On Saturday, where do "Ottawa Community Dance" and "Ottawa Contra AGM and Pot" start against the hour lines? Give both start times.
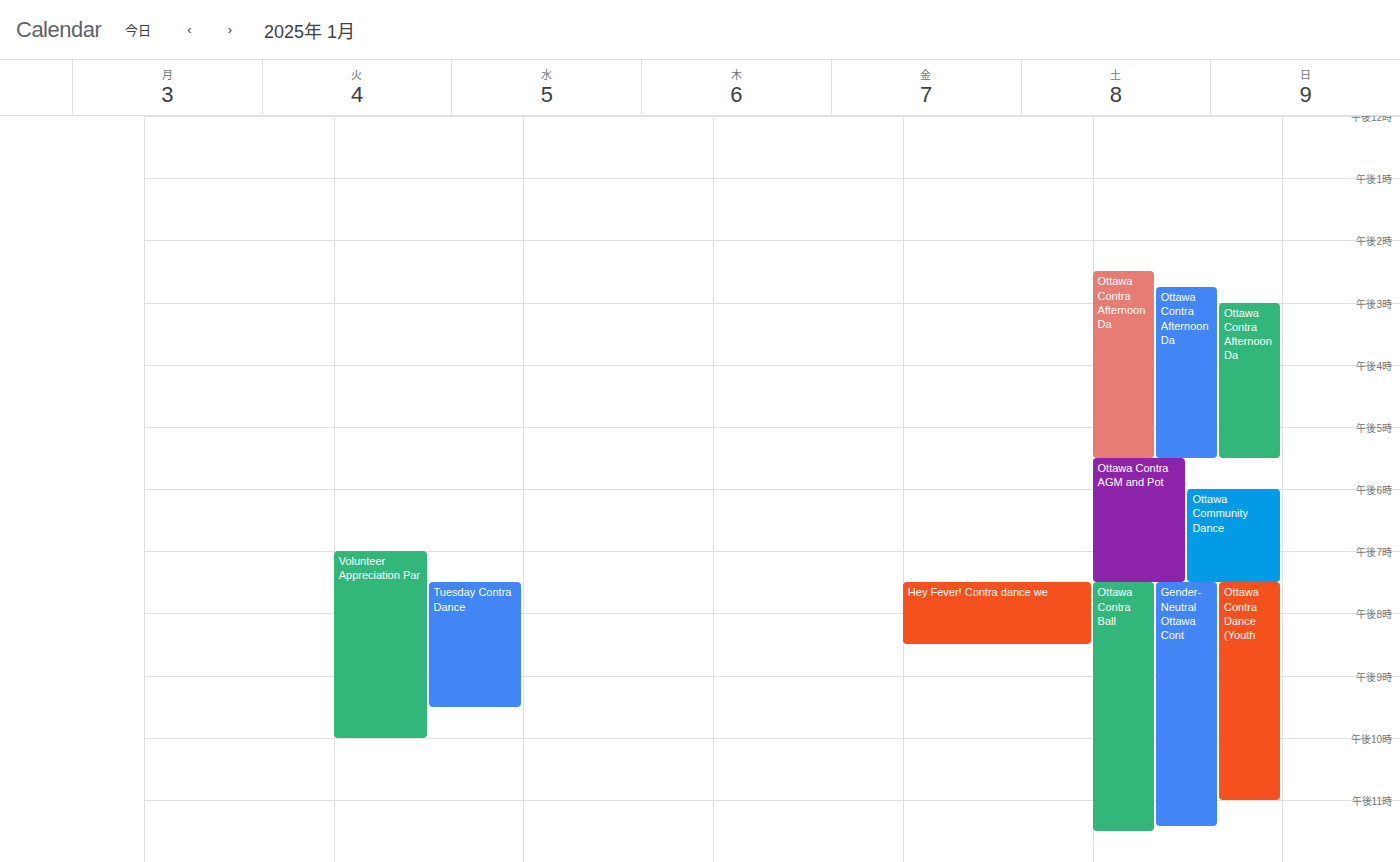
"Ottawa Community Dance": 18:00, exactly on the 18:00 line. "Ottawa Contra AGM and Pot": 17:30, halfway between the 17:00 and 18:00 lines.